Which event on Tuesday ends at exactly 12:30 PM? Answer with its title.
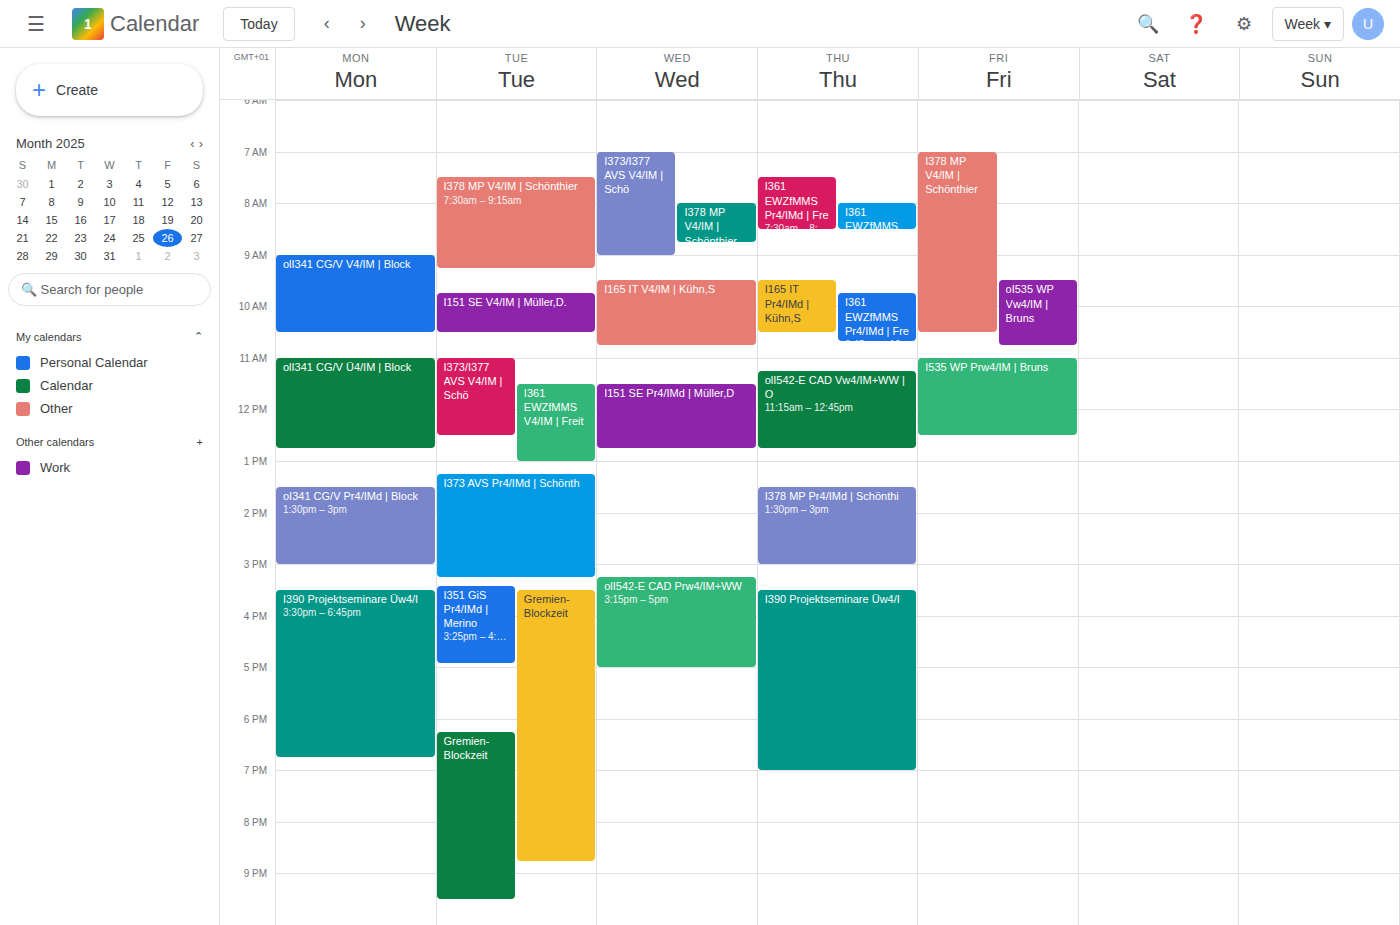
"I373/I377 AVS V4/IM | Schö"